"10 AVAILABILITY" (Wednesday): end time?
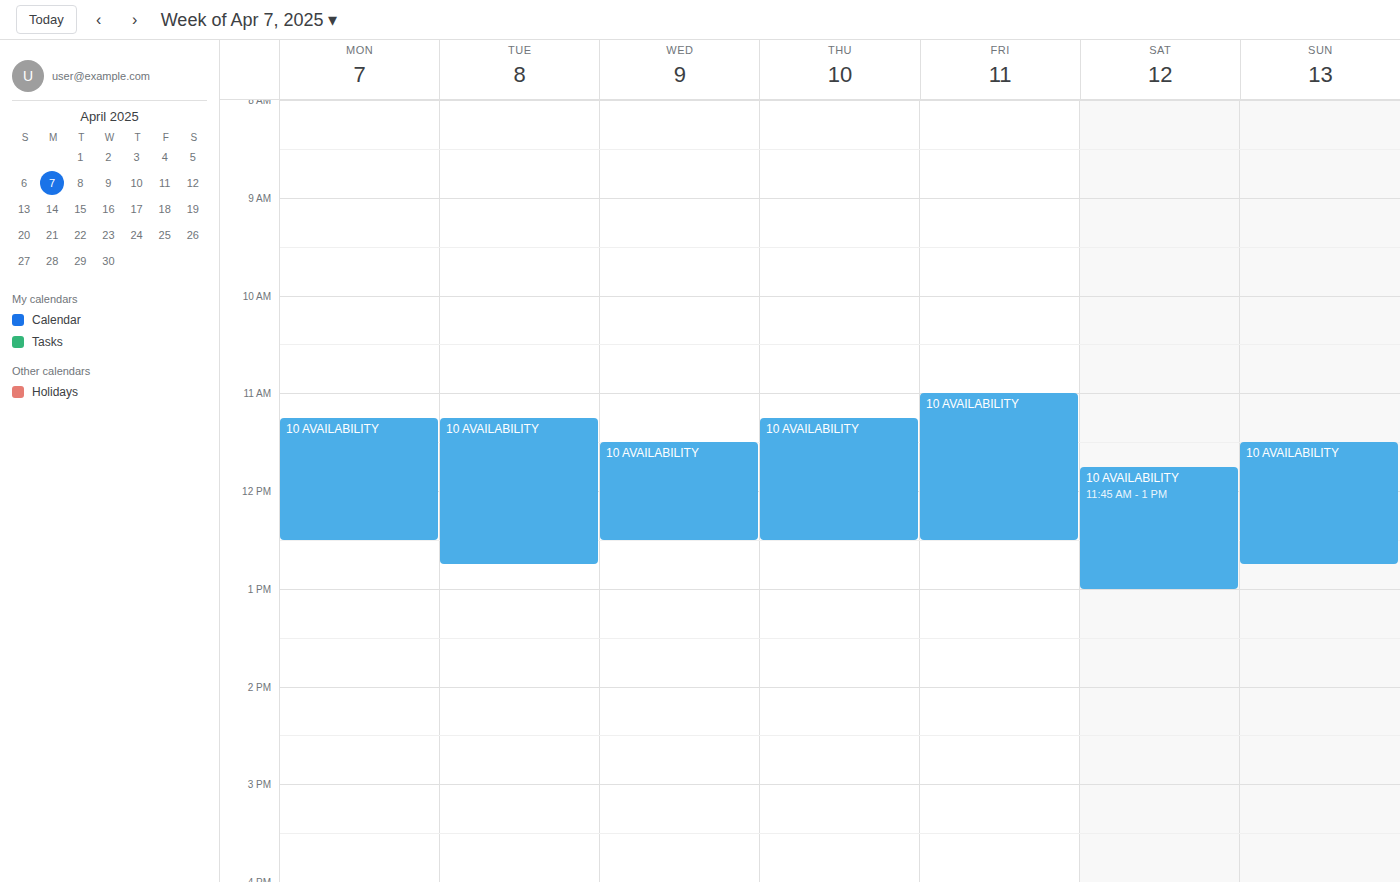
12:30 PM